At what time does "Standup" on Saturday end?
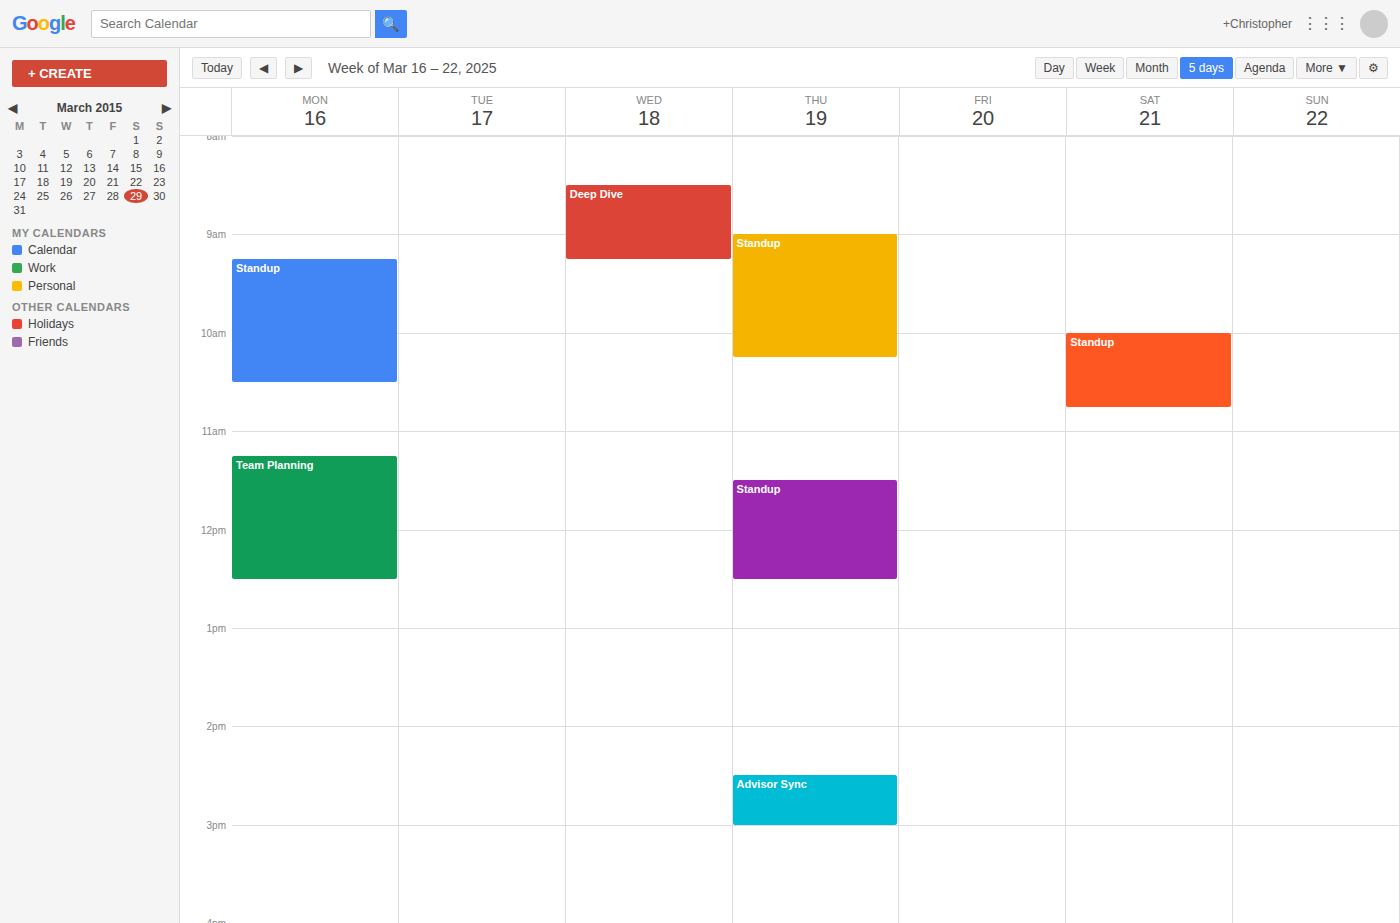
10:45 AM